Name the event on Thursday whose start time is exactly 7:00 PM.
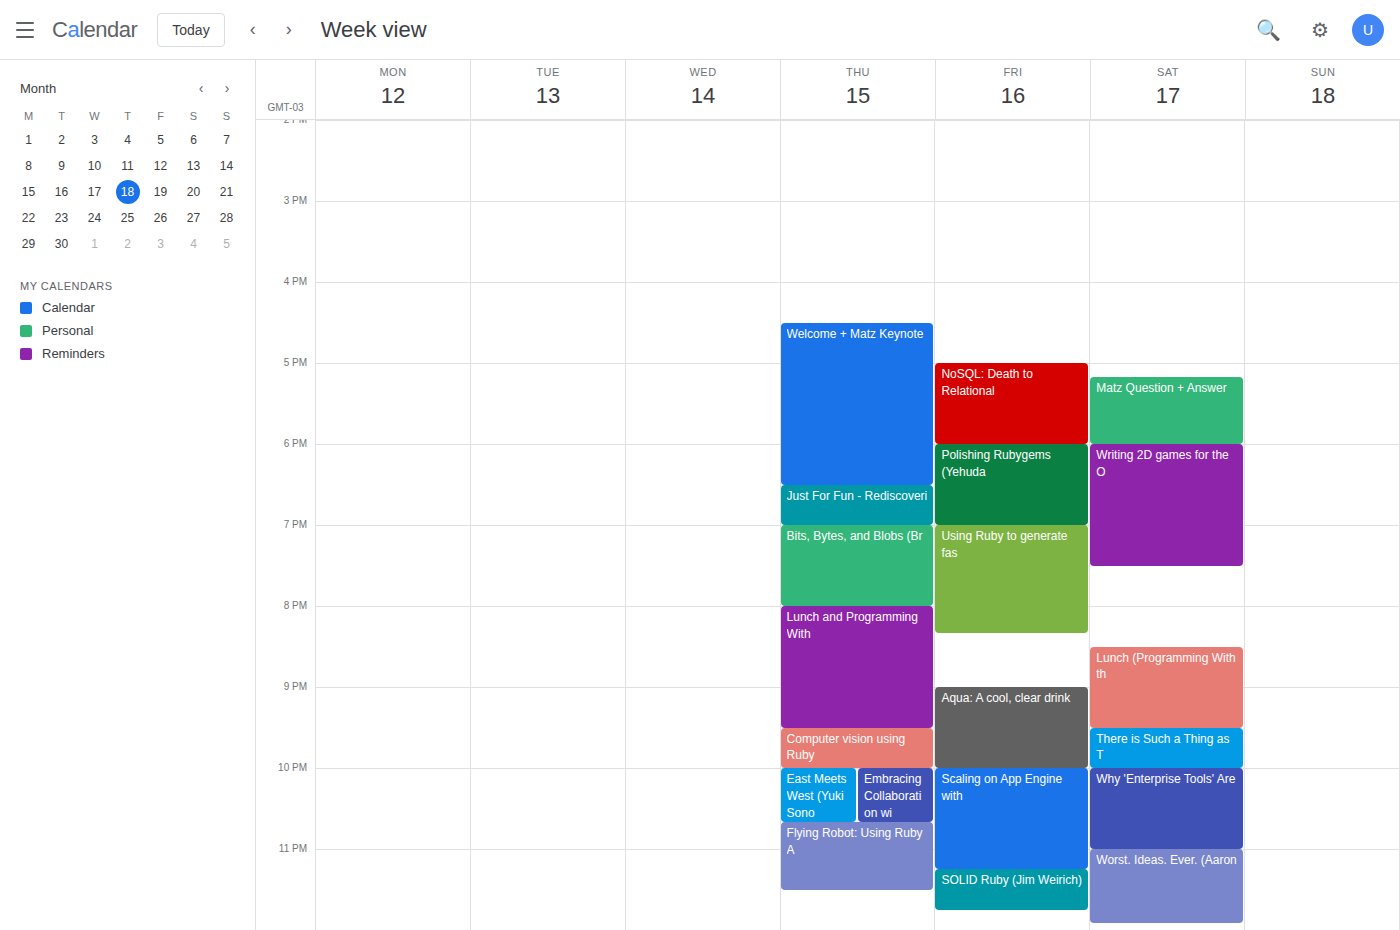
"Bits, Bytes, and Blobs (Br"